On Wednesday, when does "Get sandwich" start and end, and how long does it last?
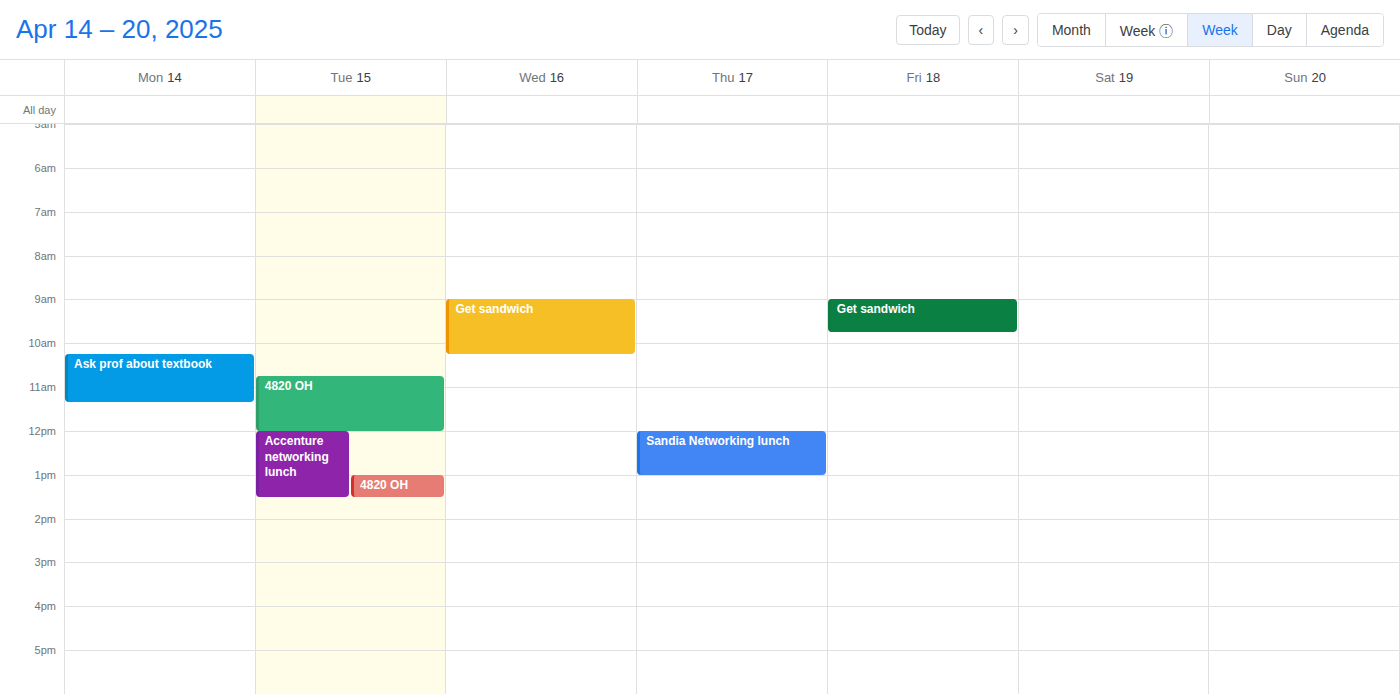
9:00 AM to 10:15 AM, 1 hour 15 minutes